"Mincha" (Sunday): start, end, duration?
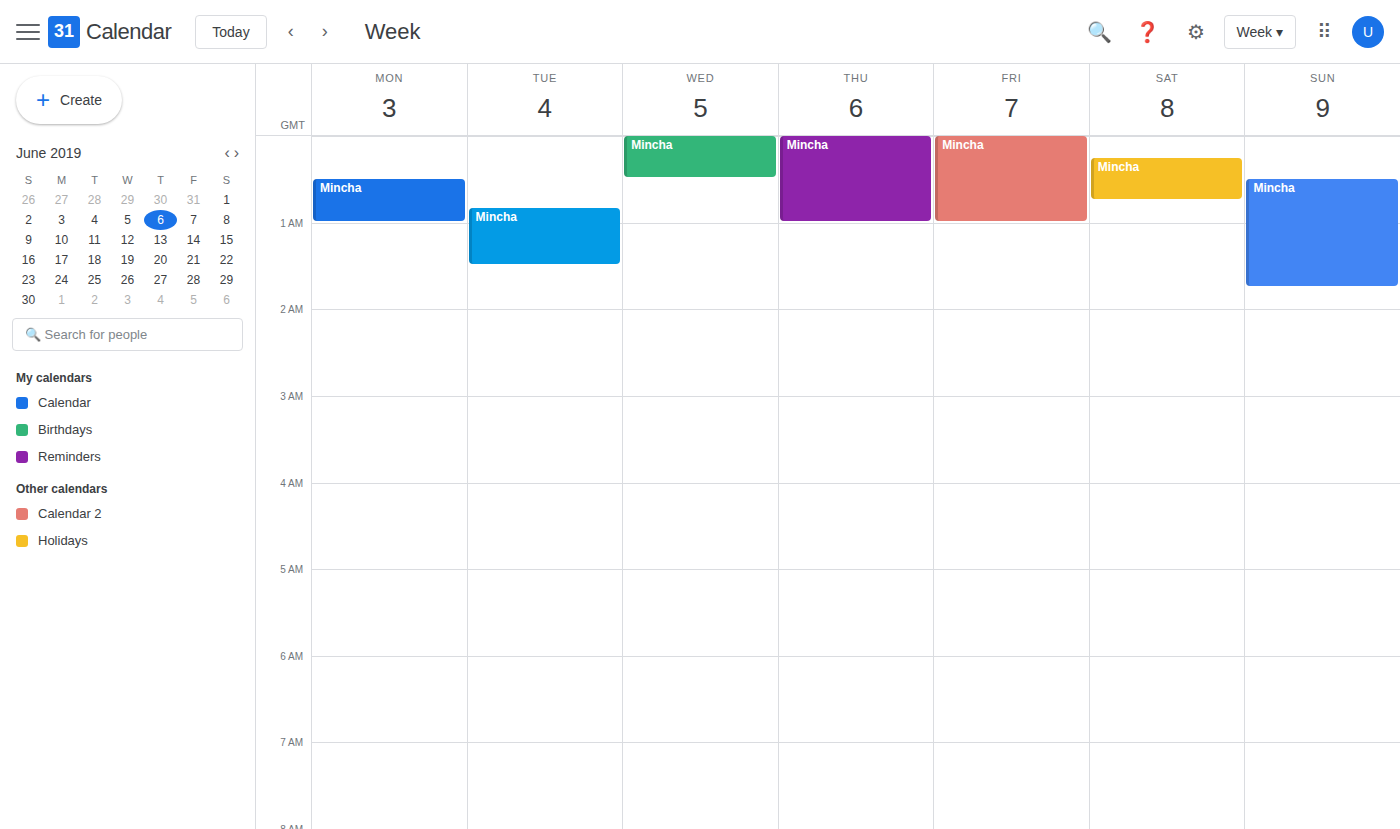
12:30 AM to 1:45 AM, 1 hour 15 minutes